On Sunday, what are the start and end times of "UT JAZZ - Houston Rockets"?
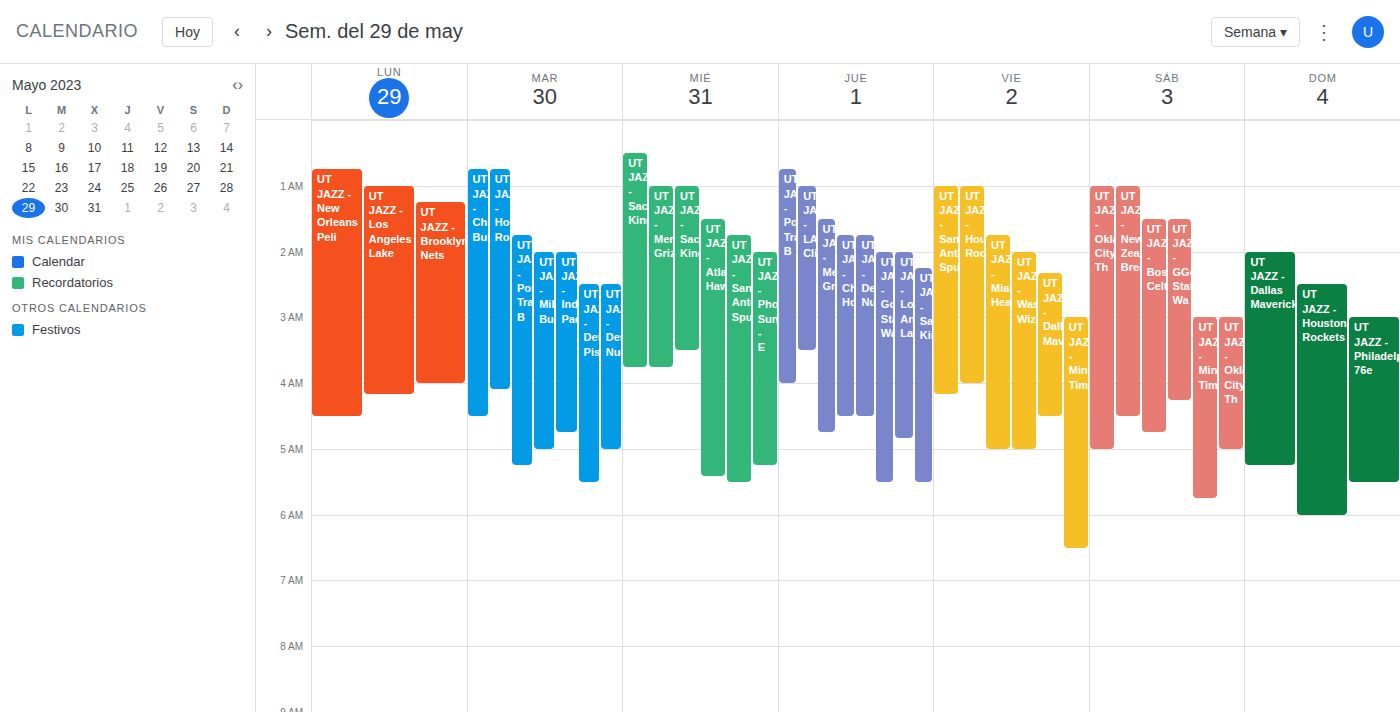
2:30 AM to 6:00 AM